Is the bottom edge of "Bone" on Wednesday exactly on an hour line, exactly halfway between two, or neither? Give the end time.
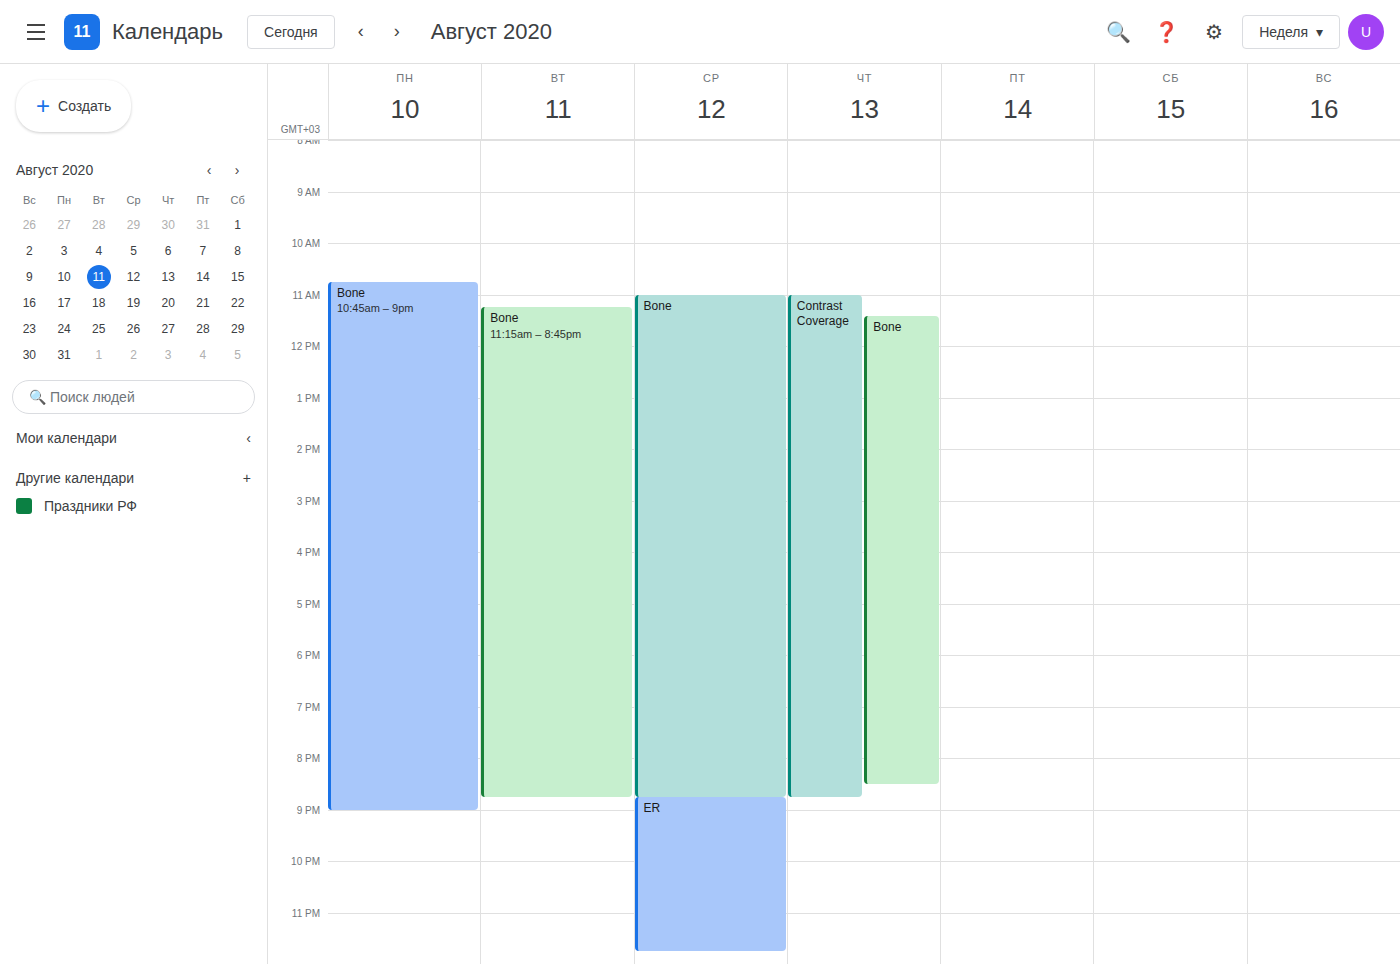
8:45 PM -- neither: three quarters of the way from the 8 PM line to the 9 PM line.